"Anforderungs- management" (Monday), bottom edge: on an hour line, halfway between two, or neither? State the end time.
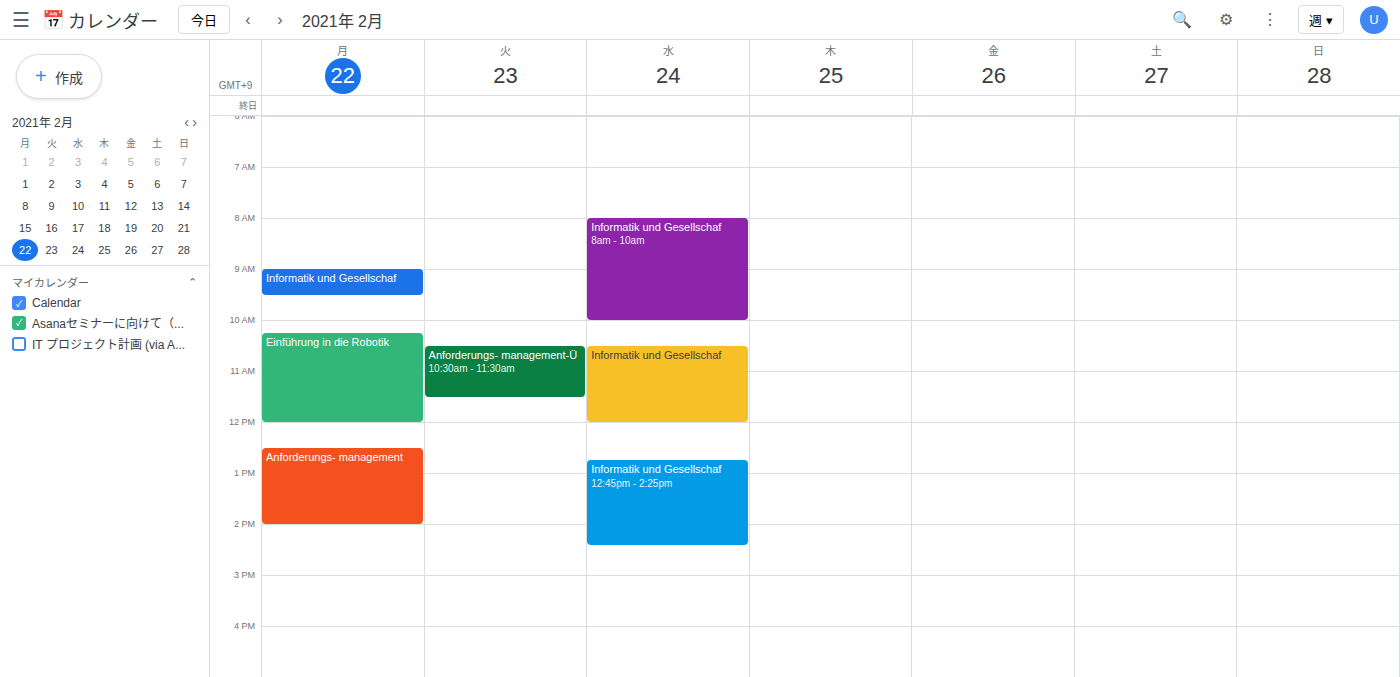
14:00 -- exactly on the 14:00 line.